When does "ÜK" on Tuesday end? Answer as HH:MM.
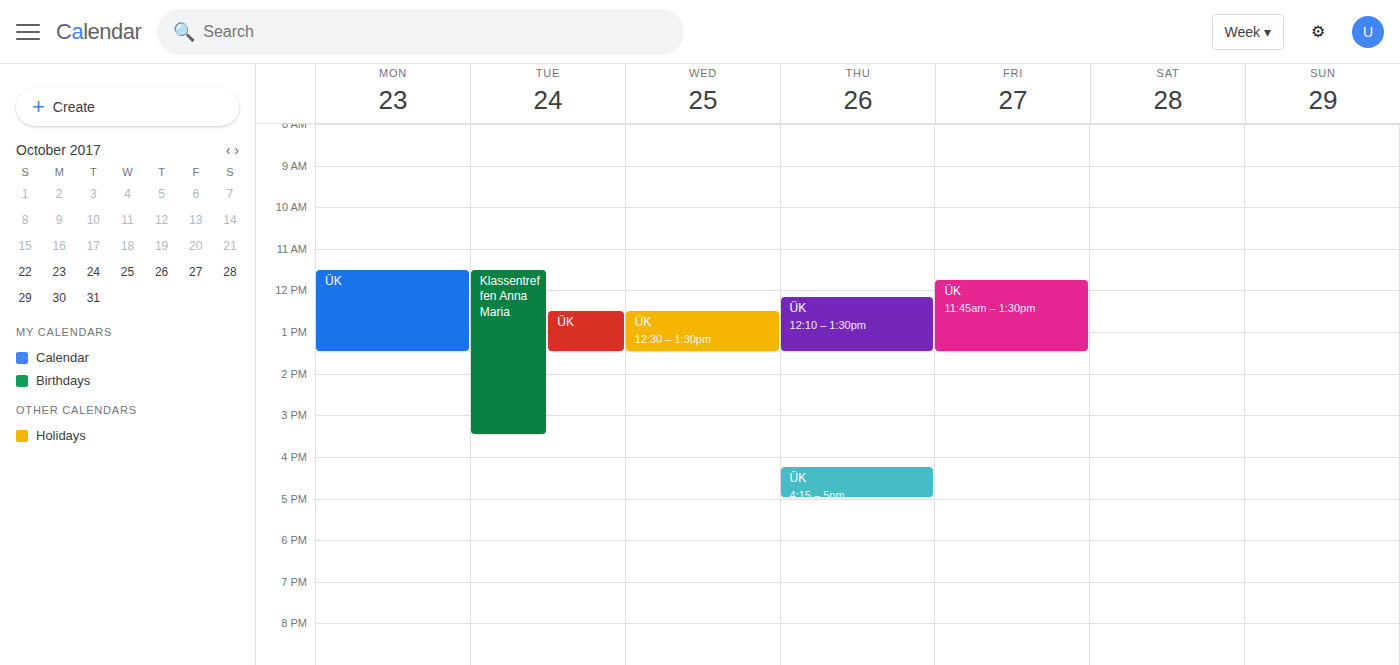
13:30